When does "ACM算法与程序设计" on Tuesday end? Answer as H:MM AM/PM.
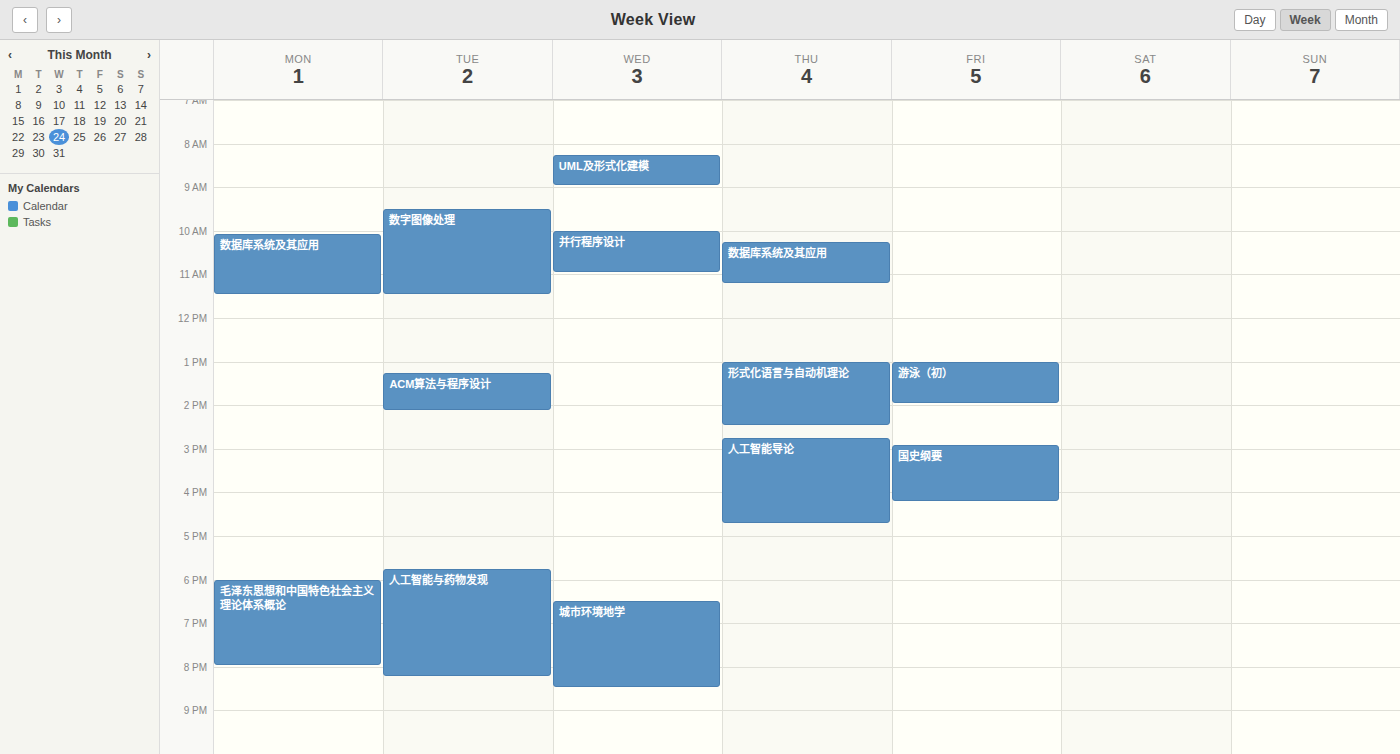
2:10 PM